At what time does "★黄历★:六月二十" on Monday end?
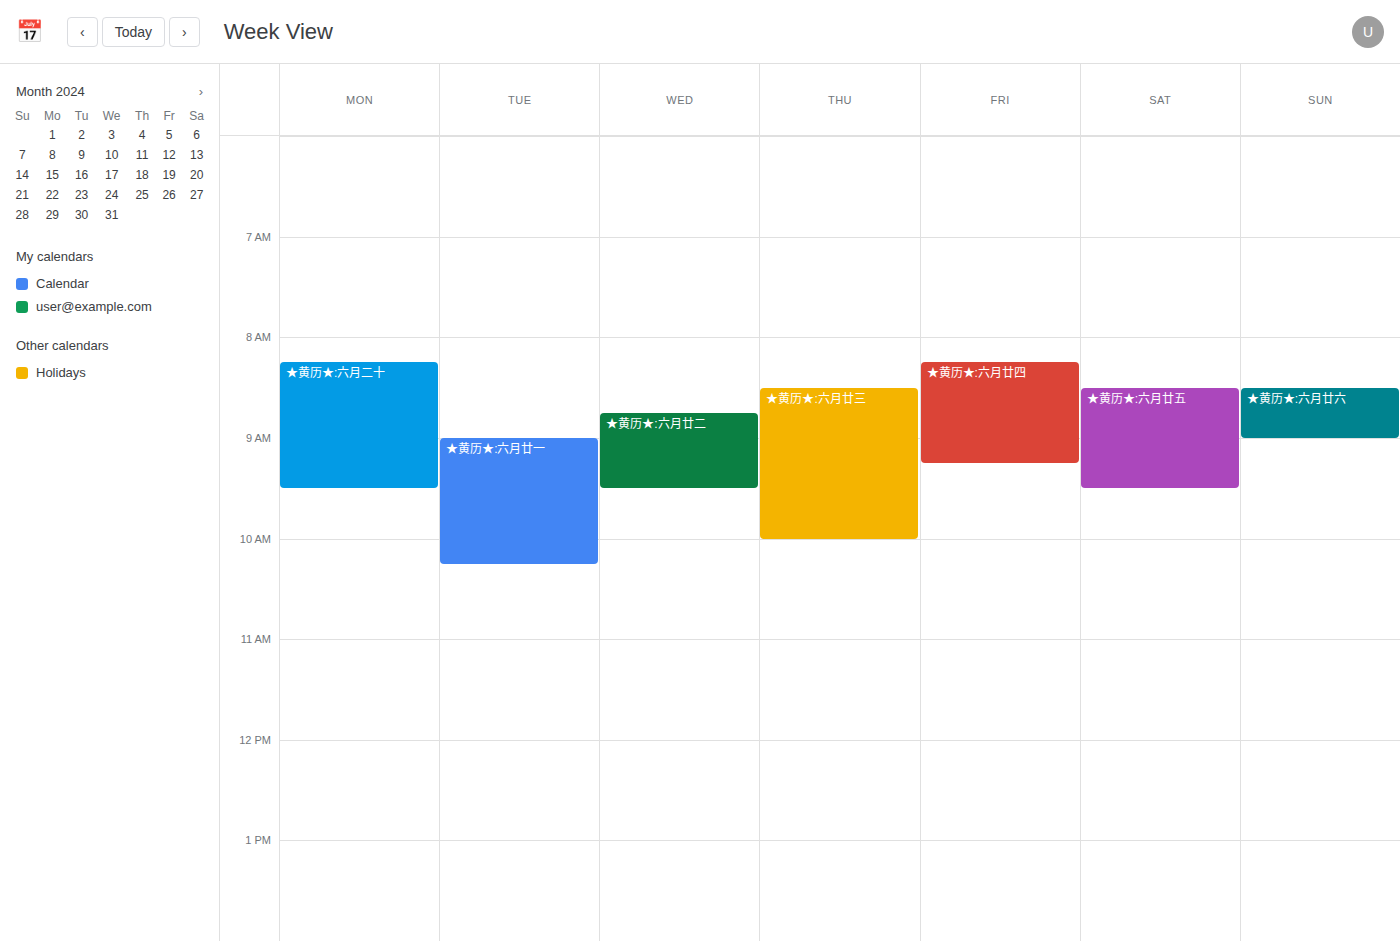
9:30 AM